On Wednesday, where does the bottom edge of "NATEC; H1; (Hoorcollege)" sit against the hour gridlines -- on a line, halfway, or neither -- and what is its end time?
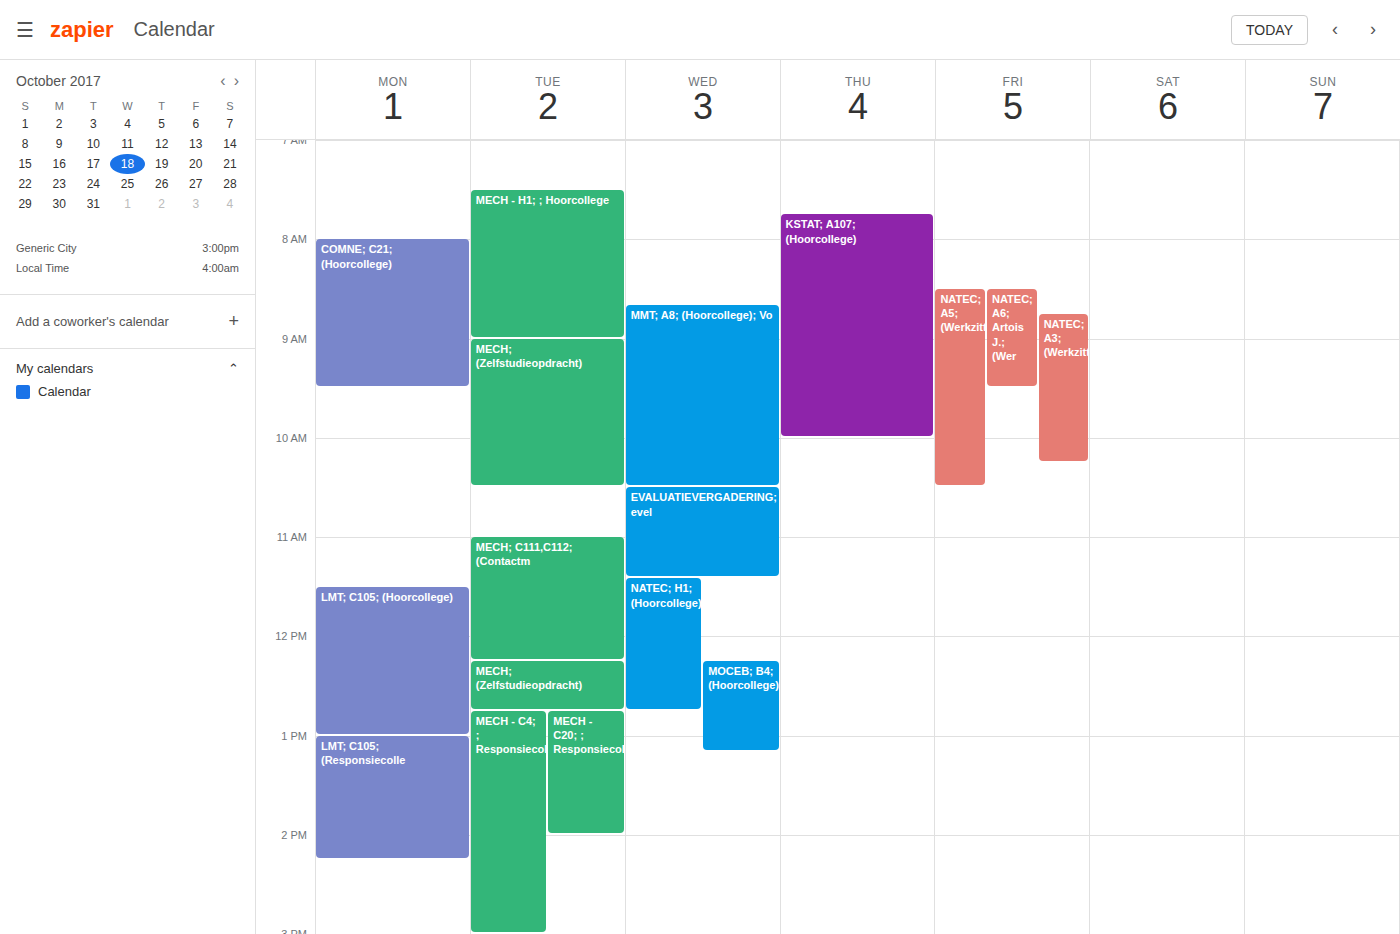
12:45 -- neither: three quarters of the way from the 12:00 line to the 13:00 line.